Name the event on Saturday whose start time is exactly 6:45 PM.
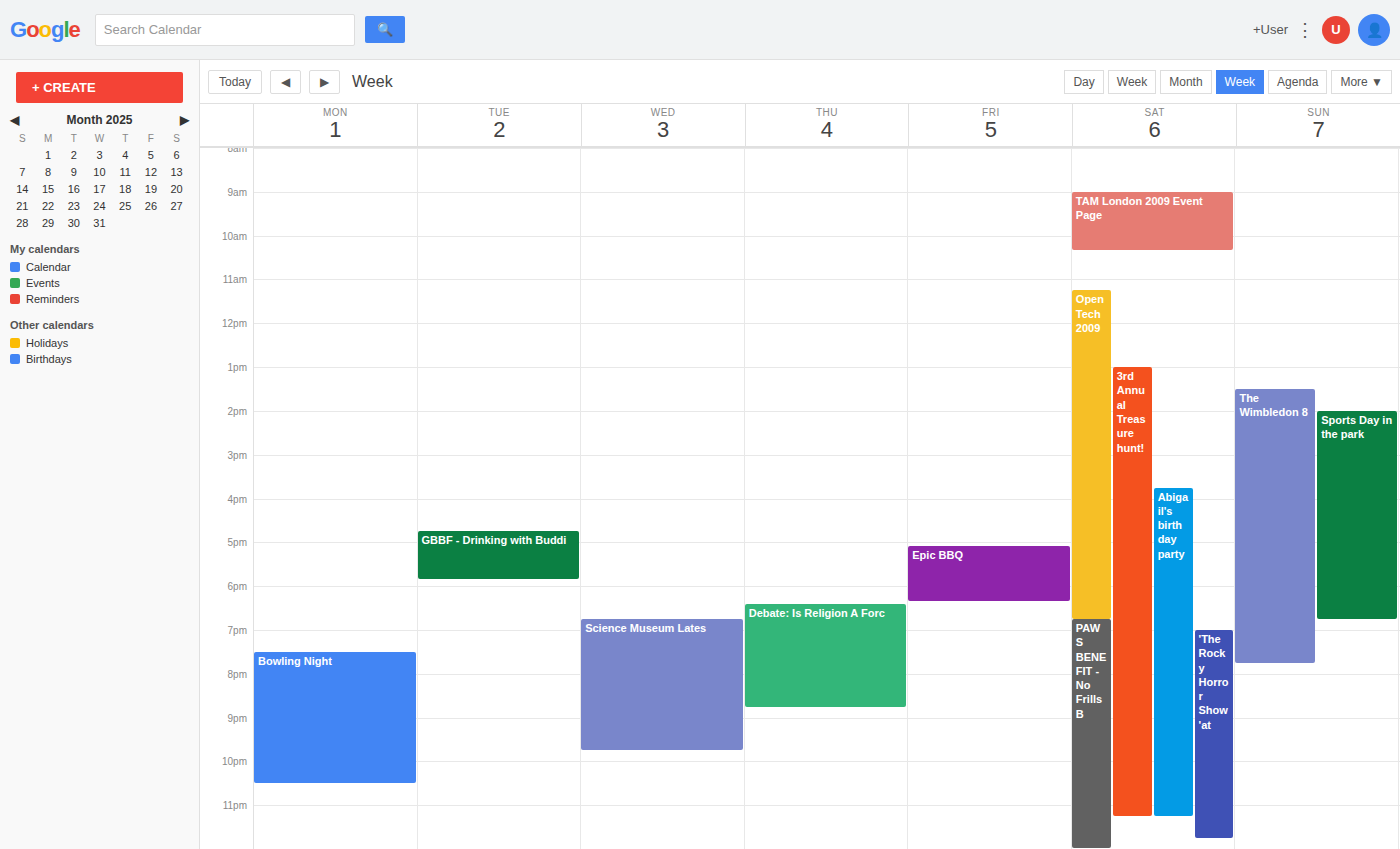
"PAWS BENEFIT - No Frills B"